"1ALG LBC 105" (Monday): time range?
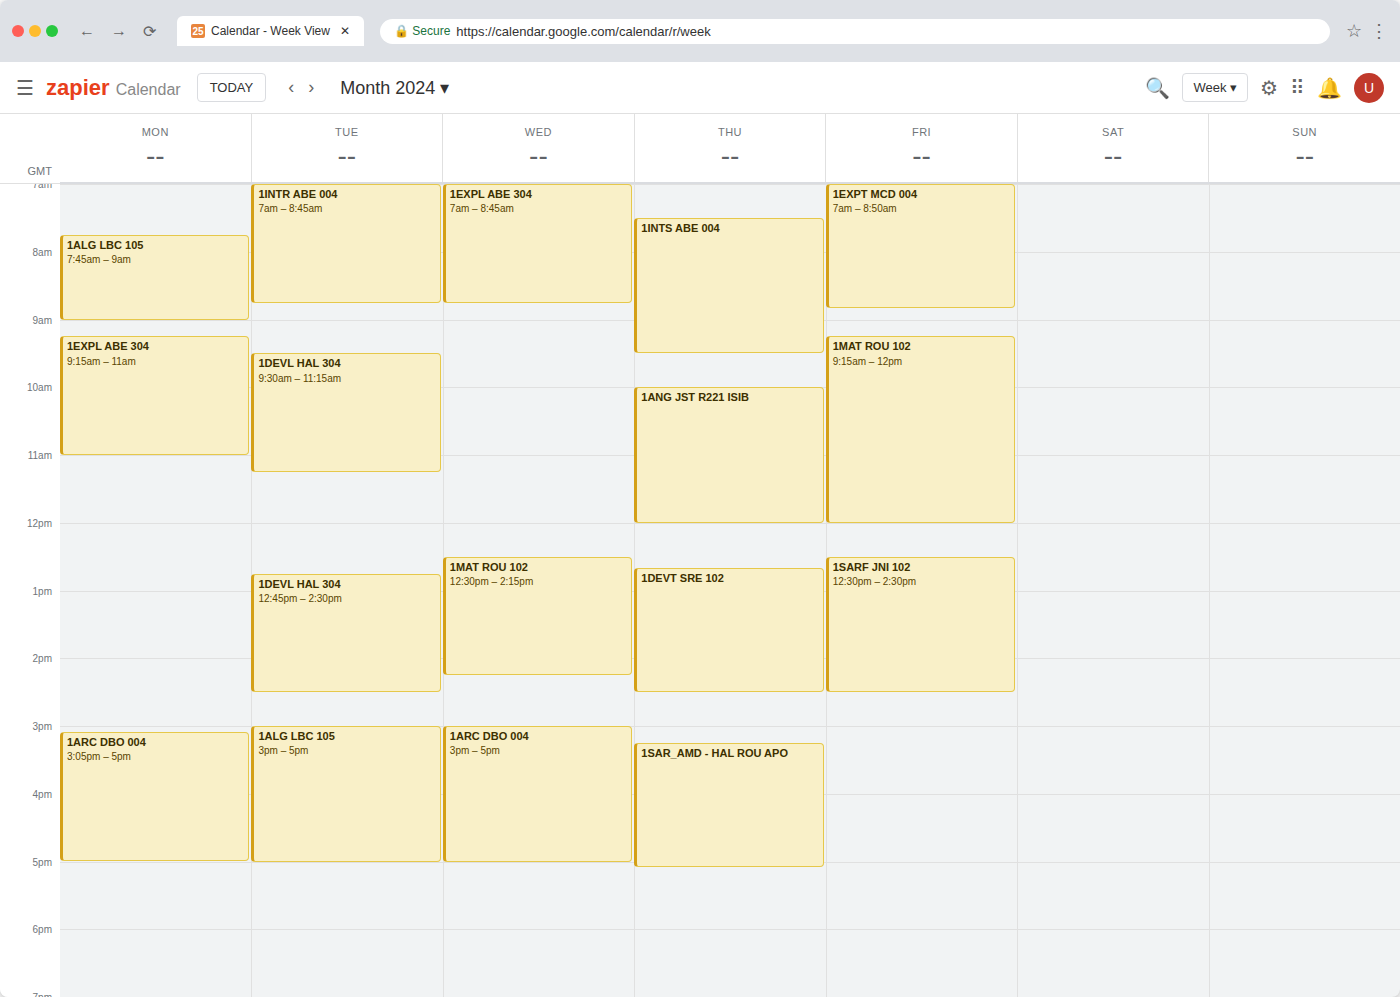
7:45 AM to 9:00 AM